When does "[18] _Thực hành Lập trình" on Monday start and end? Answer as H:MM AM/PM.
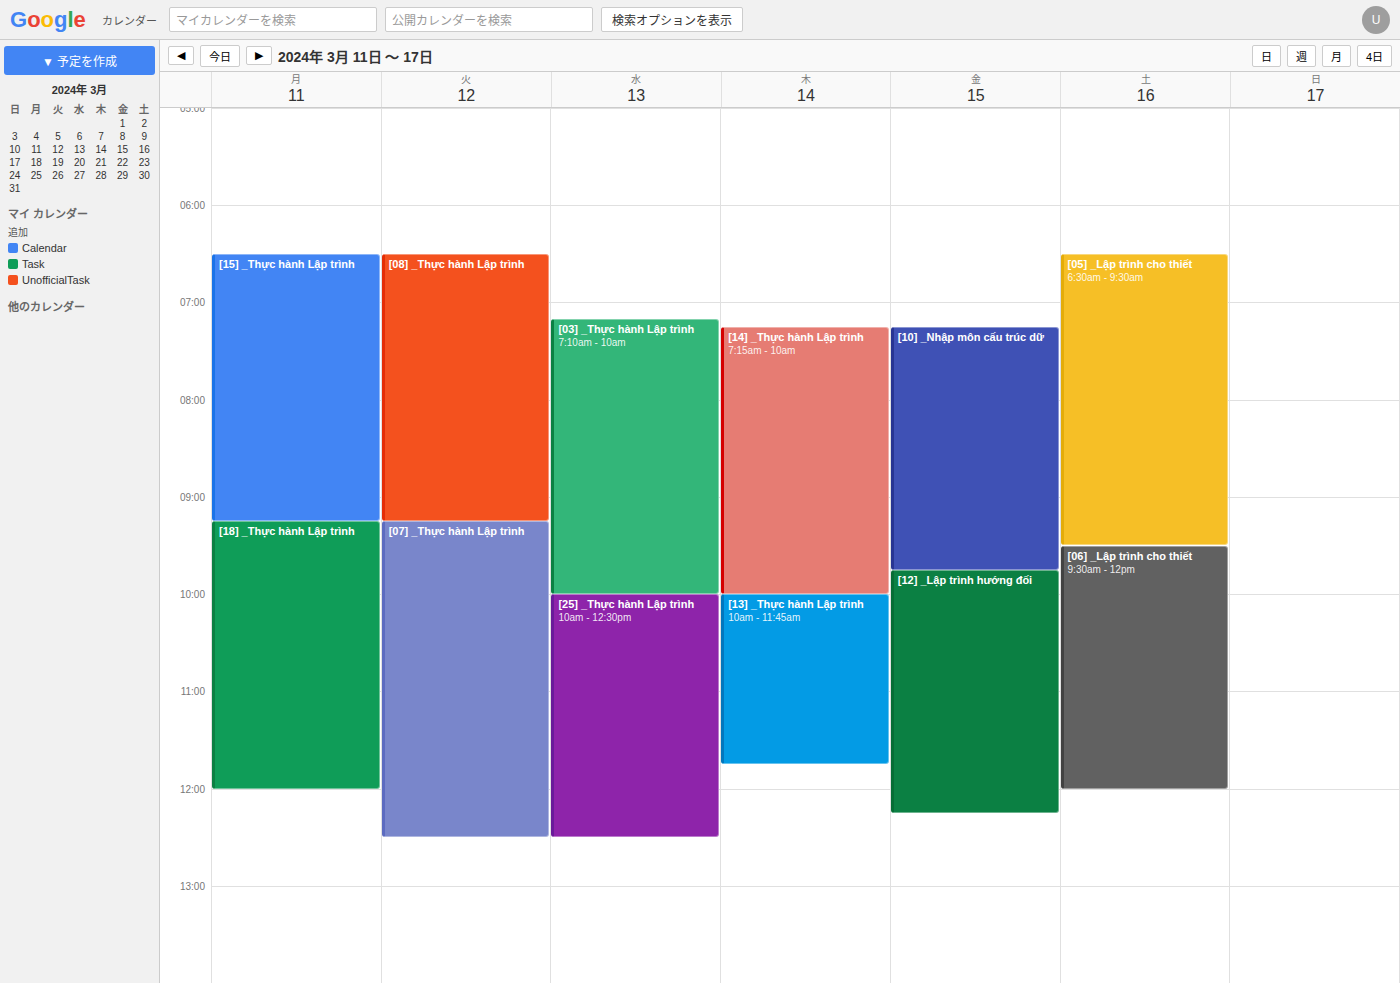
9:15 AM to 12:00 PM